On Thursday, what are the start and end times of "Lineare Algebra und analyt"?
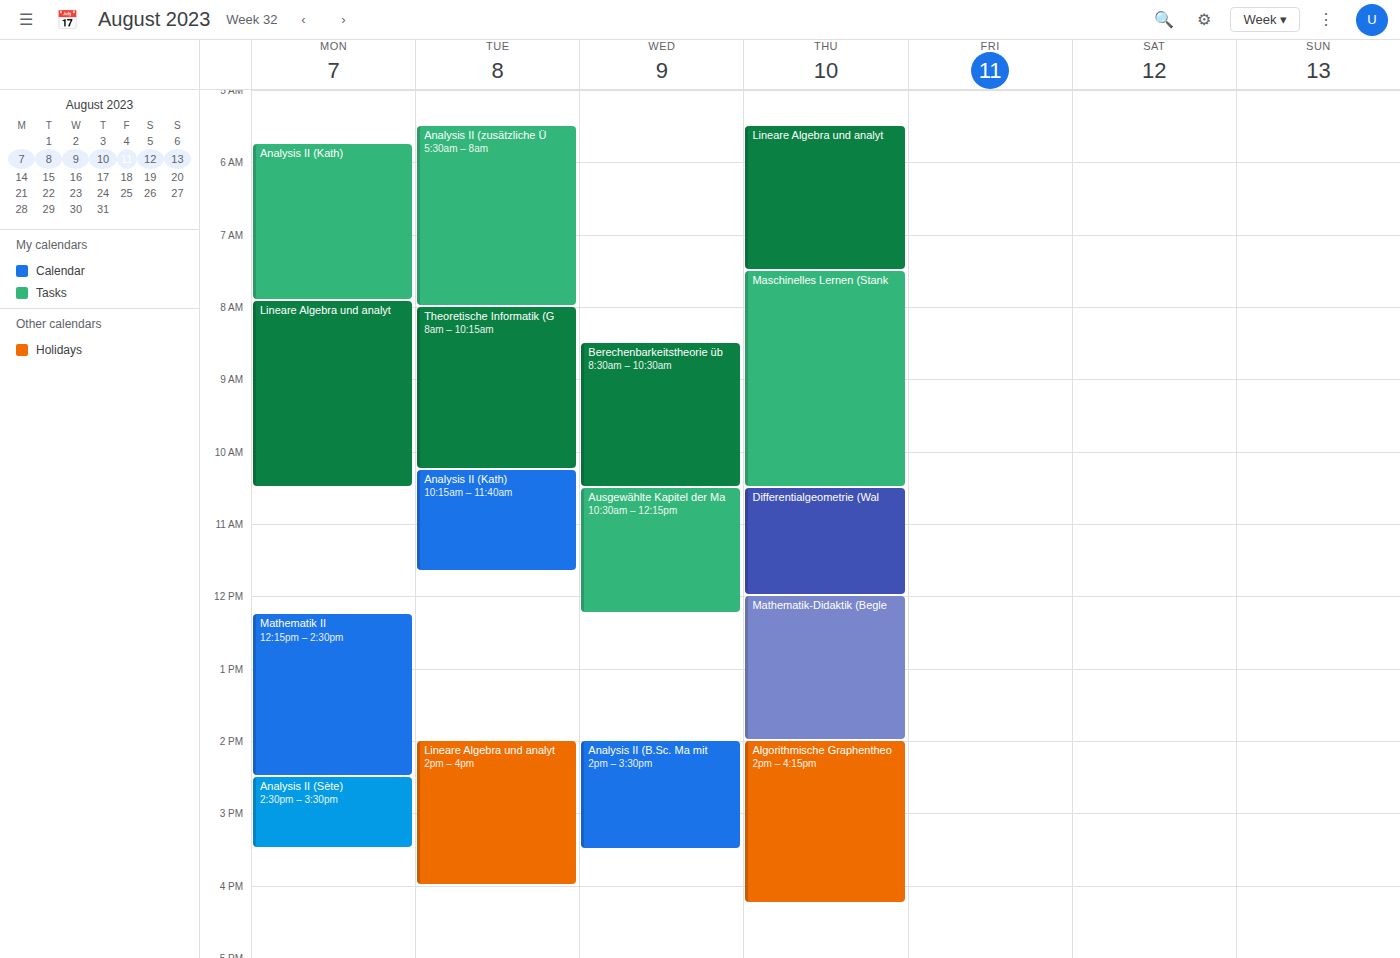
5:30 AM to 7:30 AM